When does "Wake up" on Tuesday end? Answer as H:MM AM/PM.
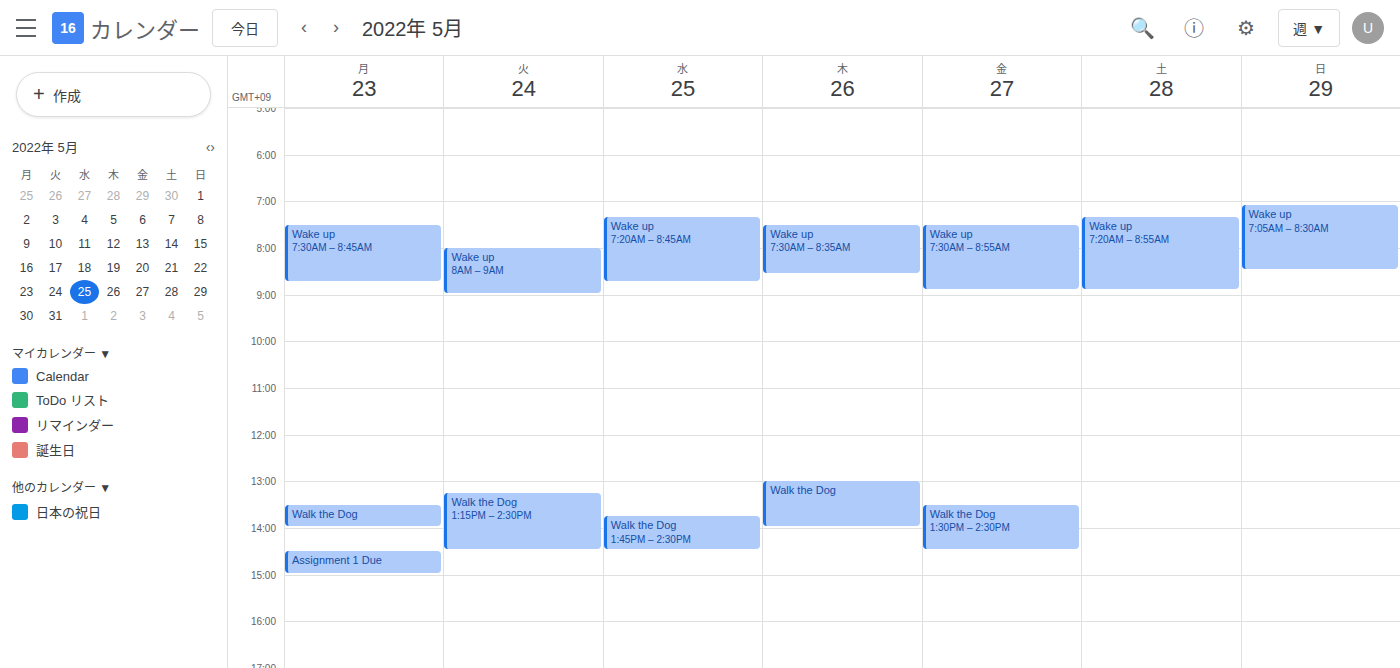
9:00 AM